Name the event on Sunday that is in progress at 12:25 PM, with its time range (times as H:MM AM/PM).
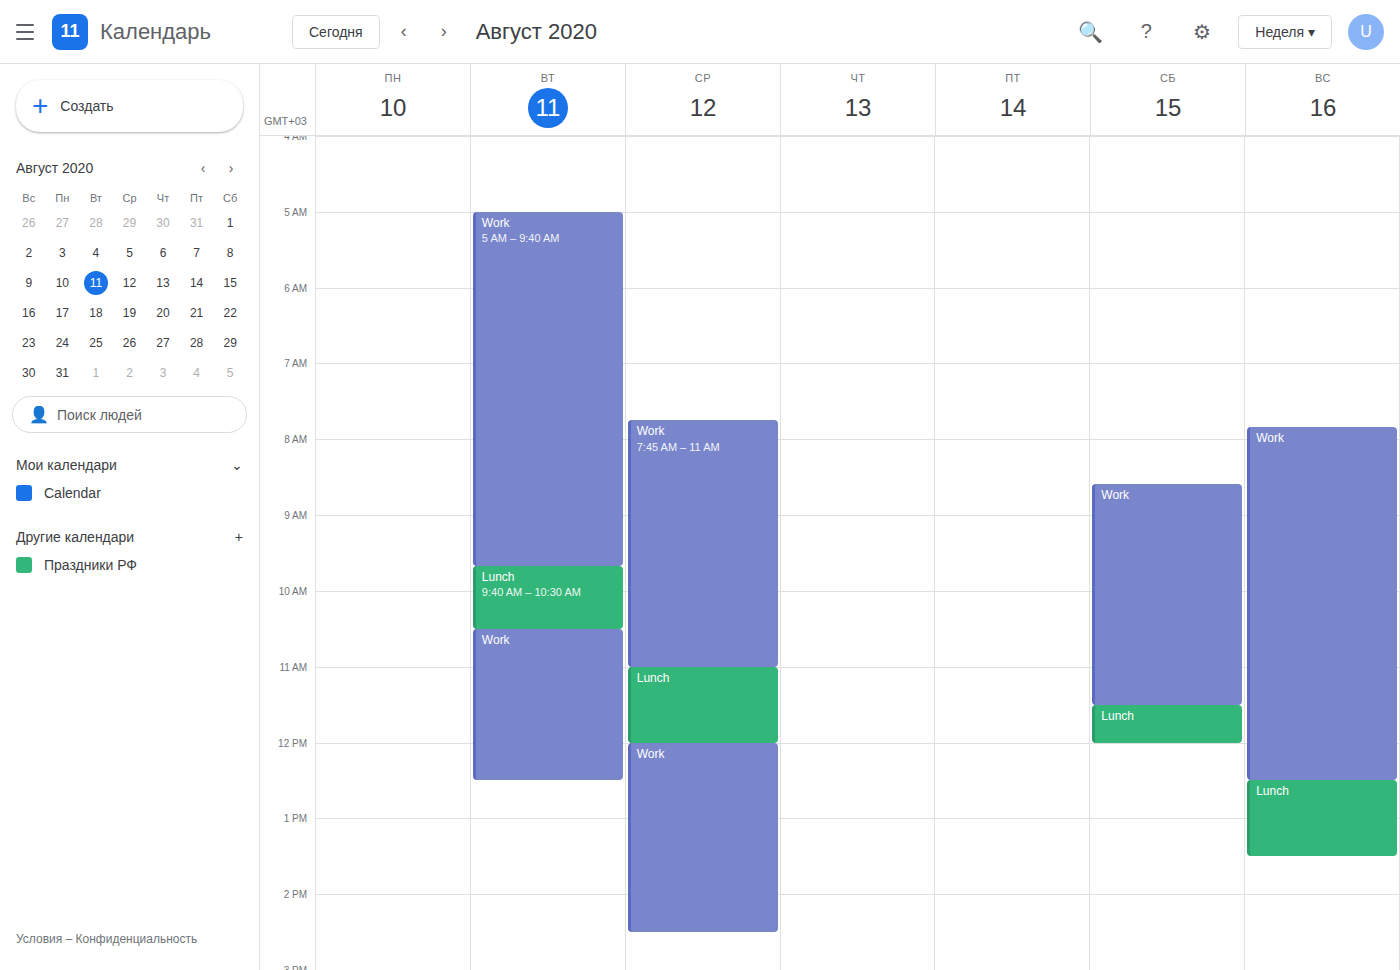
"Work", 7:50 AM to 12:30 PM